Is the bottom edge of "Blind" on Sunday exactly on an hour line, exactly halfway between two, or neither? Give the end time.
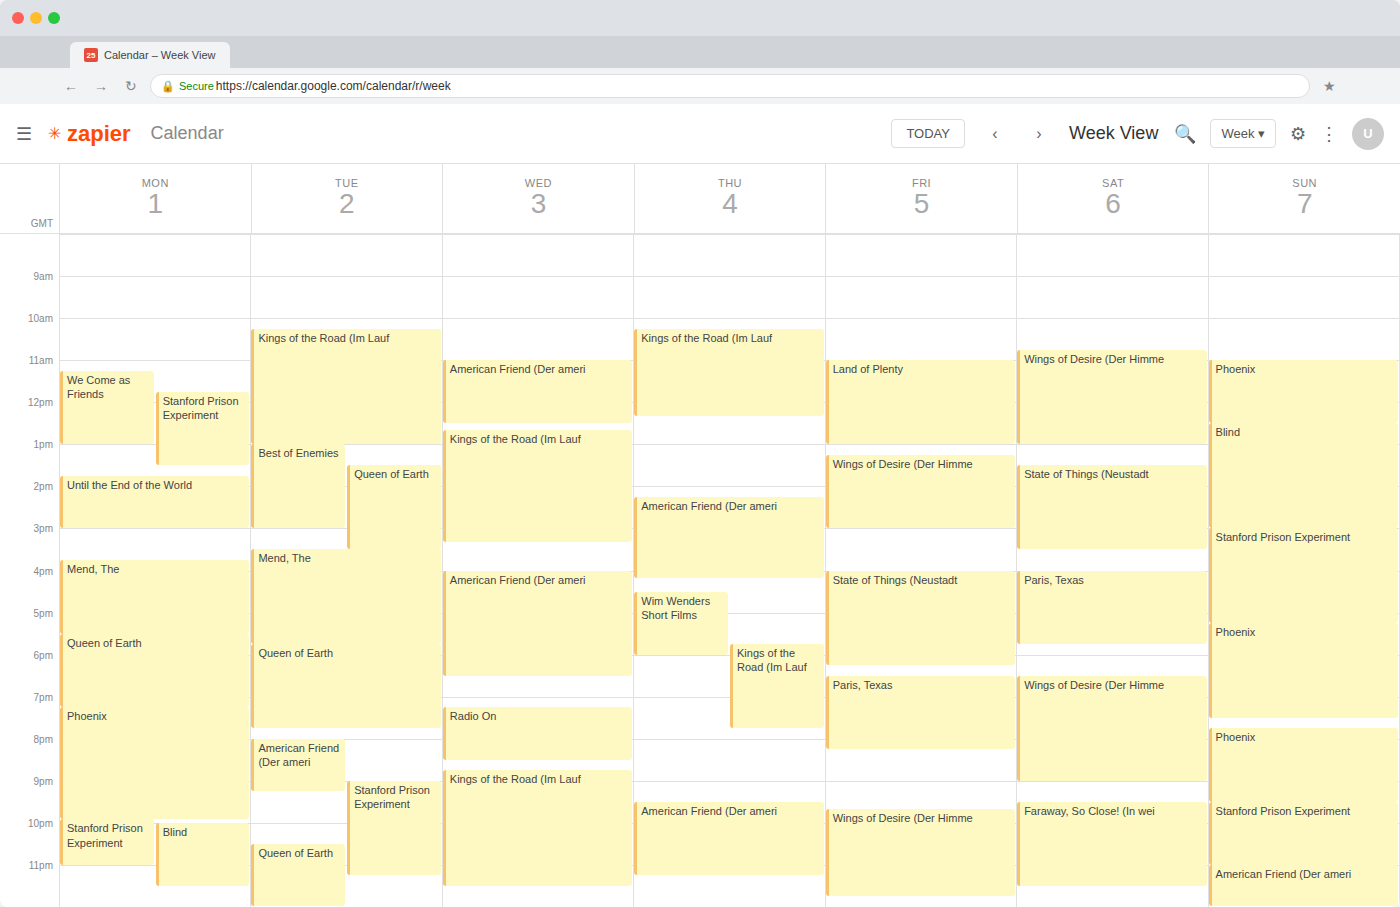
15:00 -- exactly on the 15:00 line.